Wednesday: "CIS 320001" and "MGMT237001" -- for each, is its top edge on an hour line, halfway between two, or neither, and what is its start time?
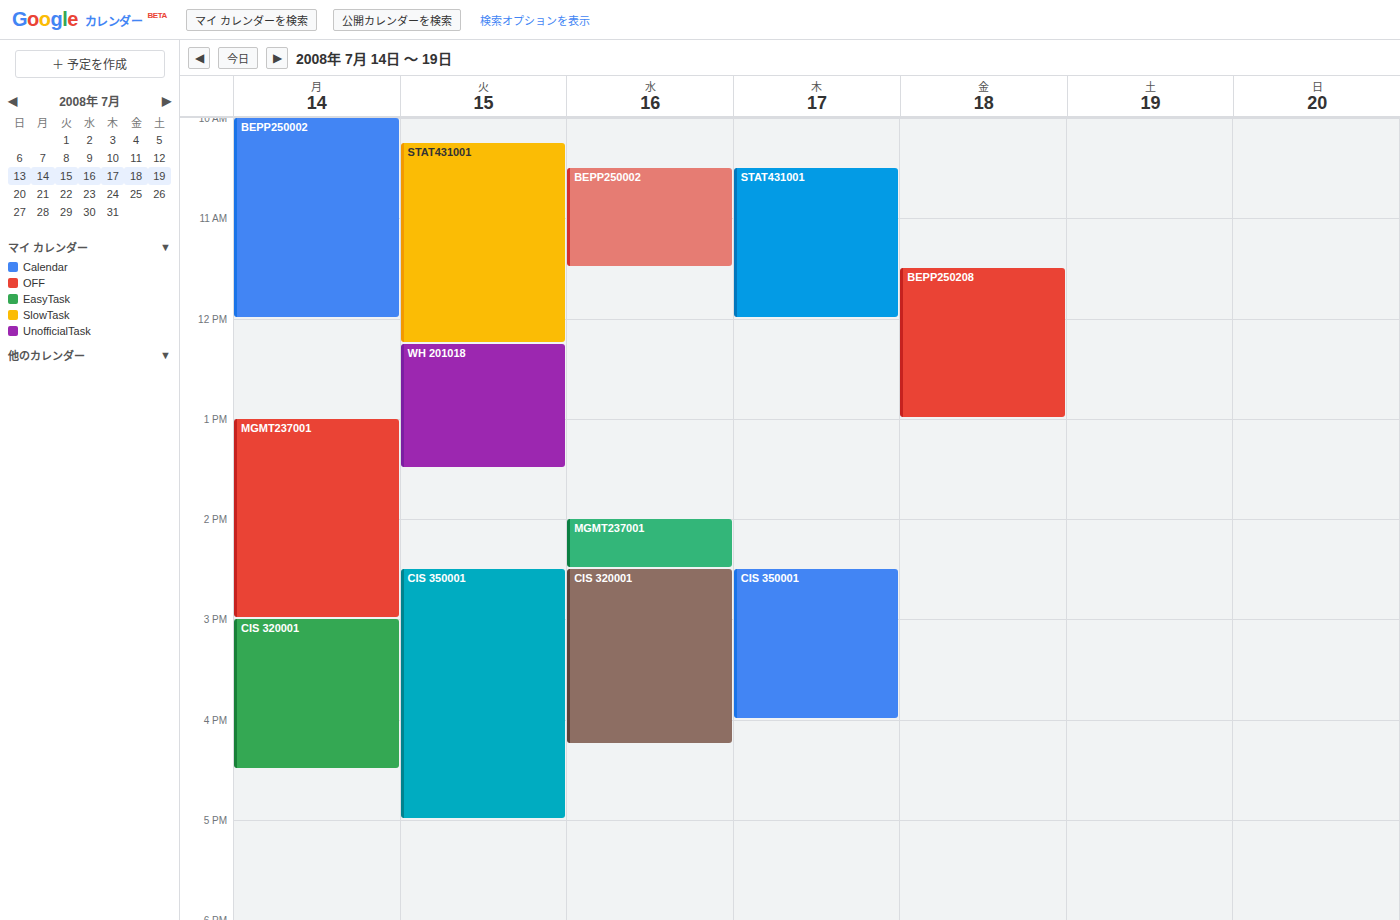
"CIS 320001": 2:30 PM, halfway between the 2 PM and 3 PM lines. "MGMT237001": 2:00 PM, exactly on the 2 PM line.